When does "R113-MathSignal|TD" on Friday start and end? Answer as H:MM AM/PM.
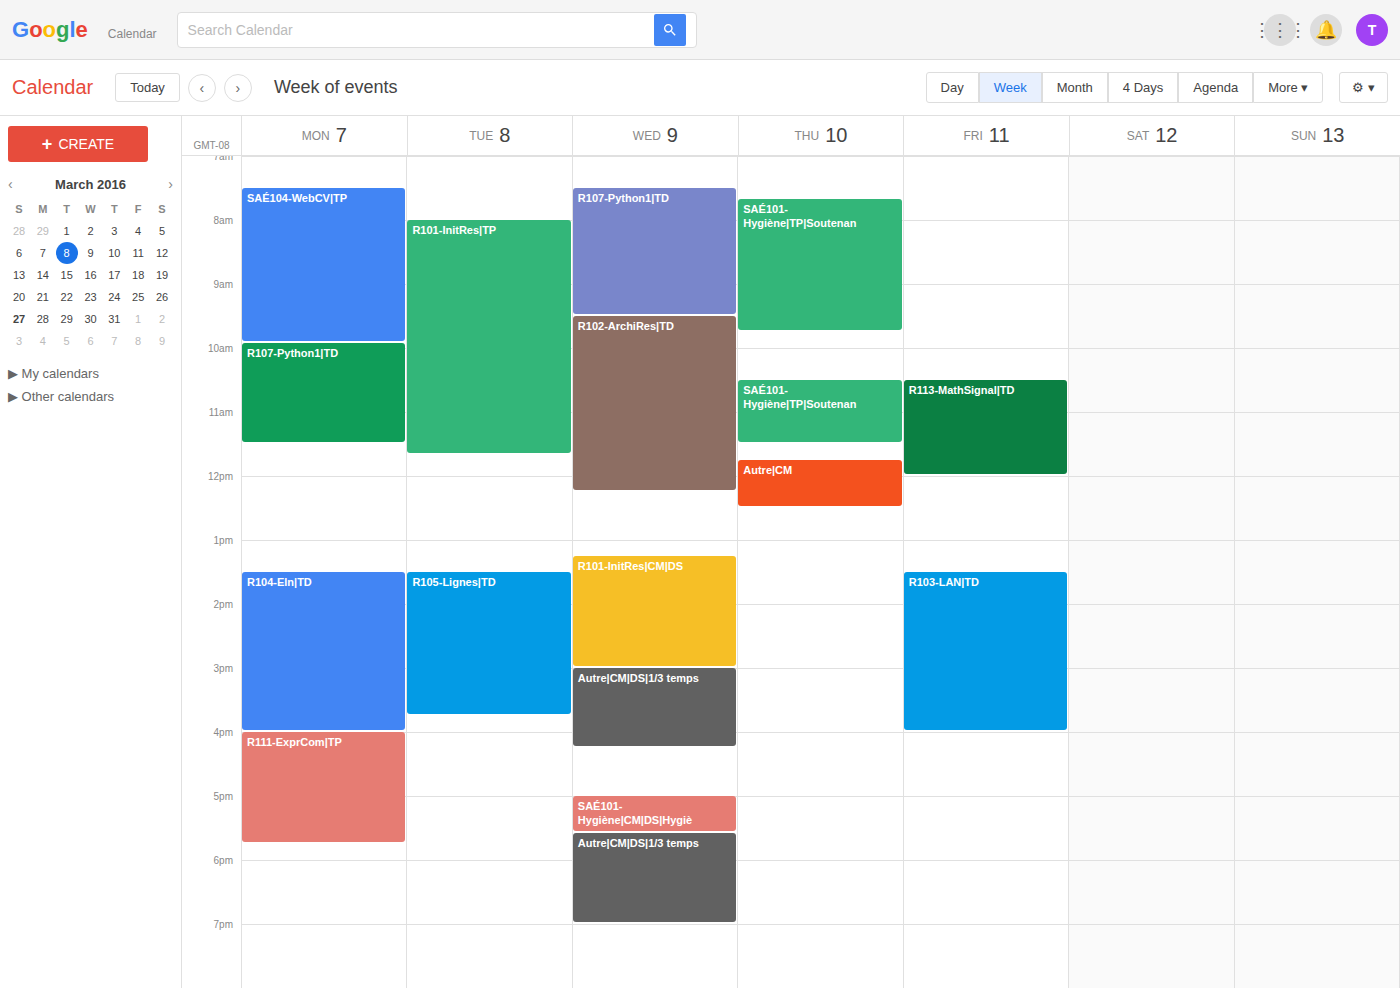
10:30 AM to 12:00 PM